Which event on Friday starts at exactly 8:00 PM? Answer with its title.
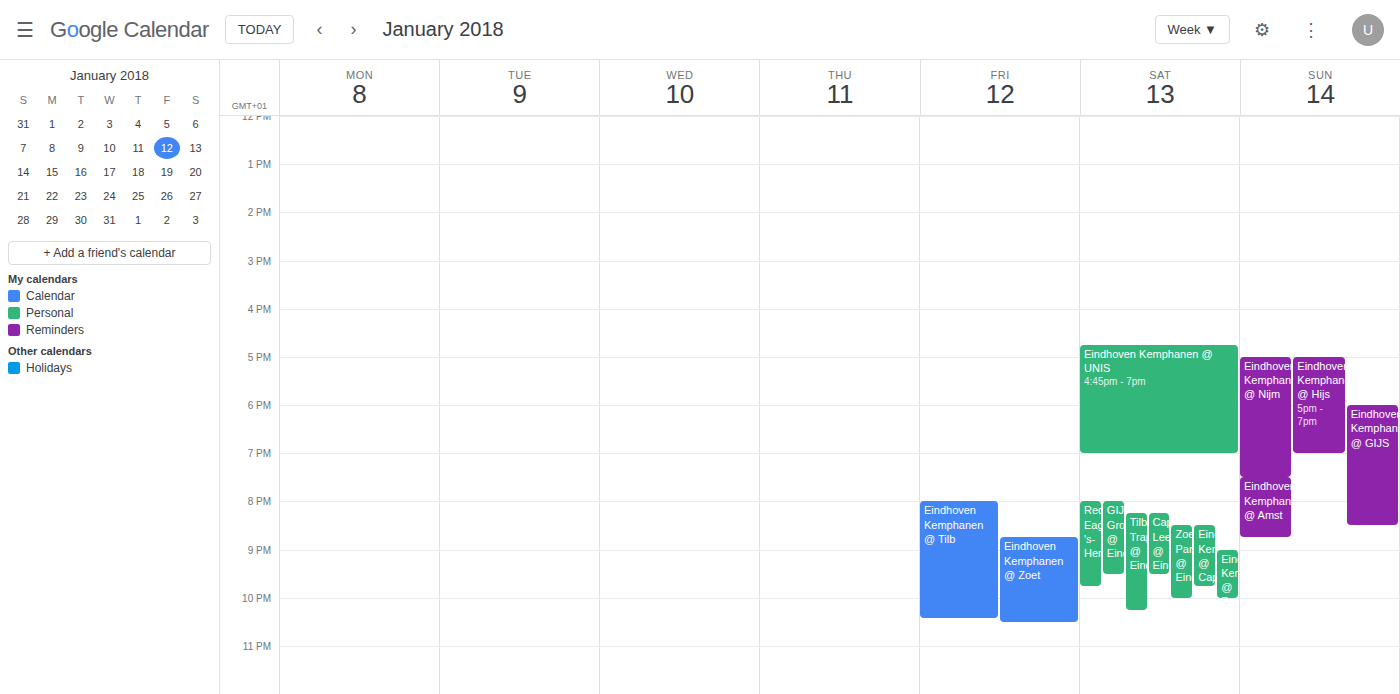
"Eindhoven Kemphanen @ Tilb"